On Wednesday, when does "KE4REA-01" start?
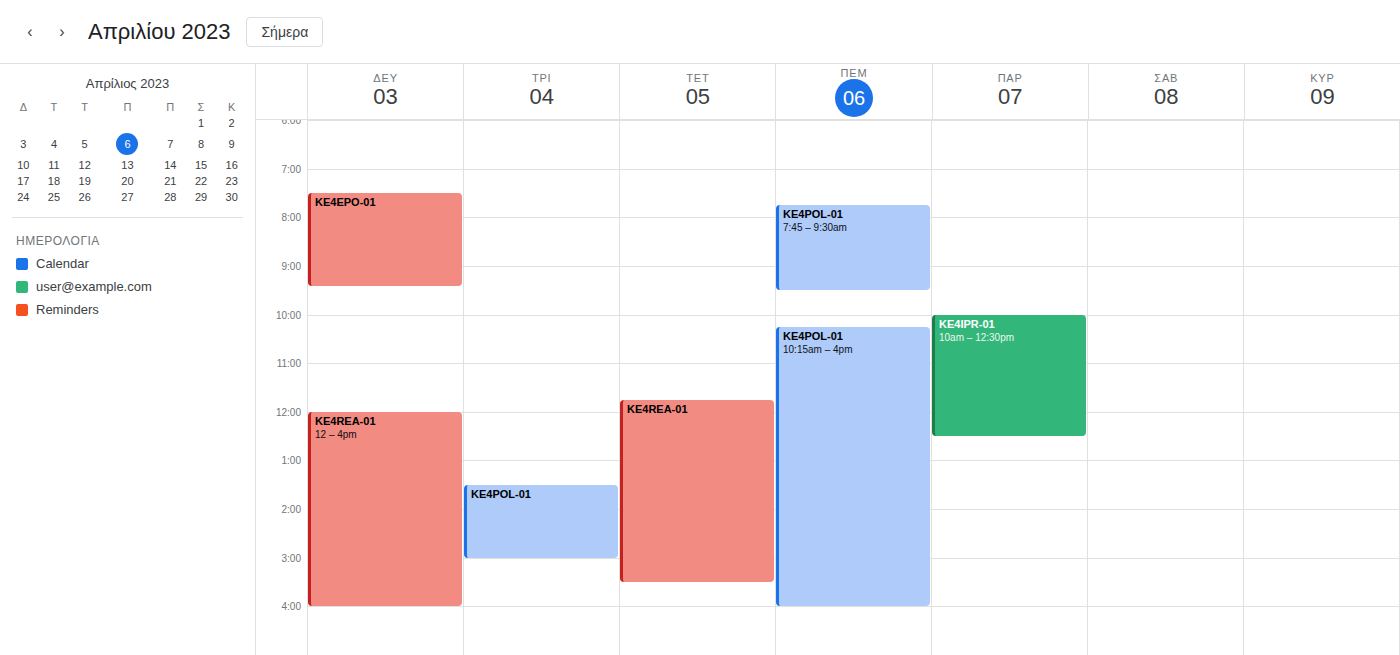
11:45 AM